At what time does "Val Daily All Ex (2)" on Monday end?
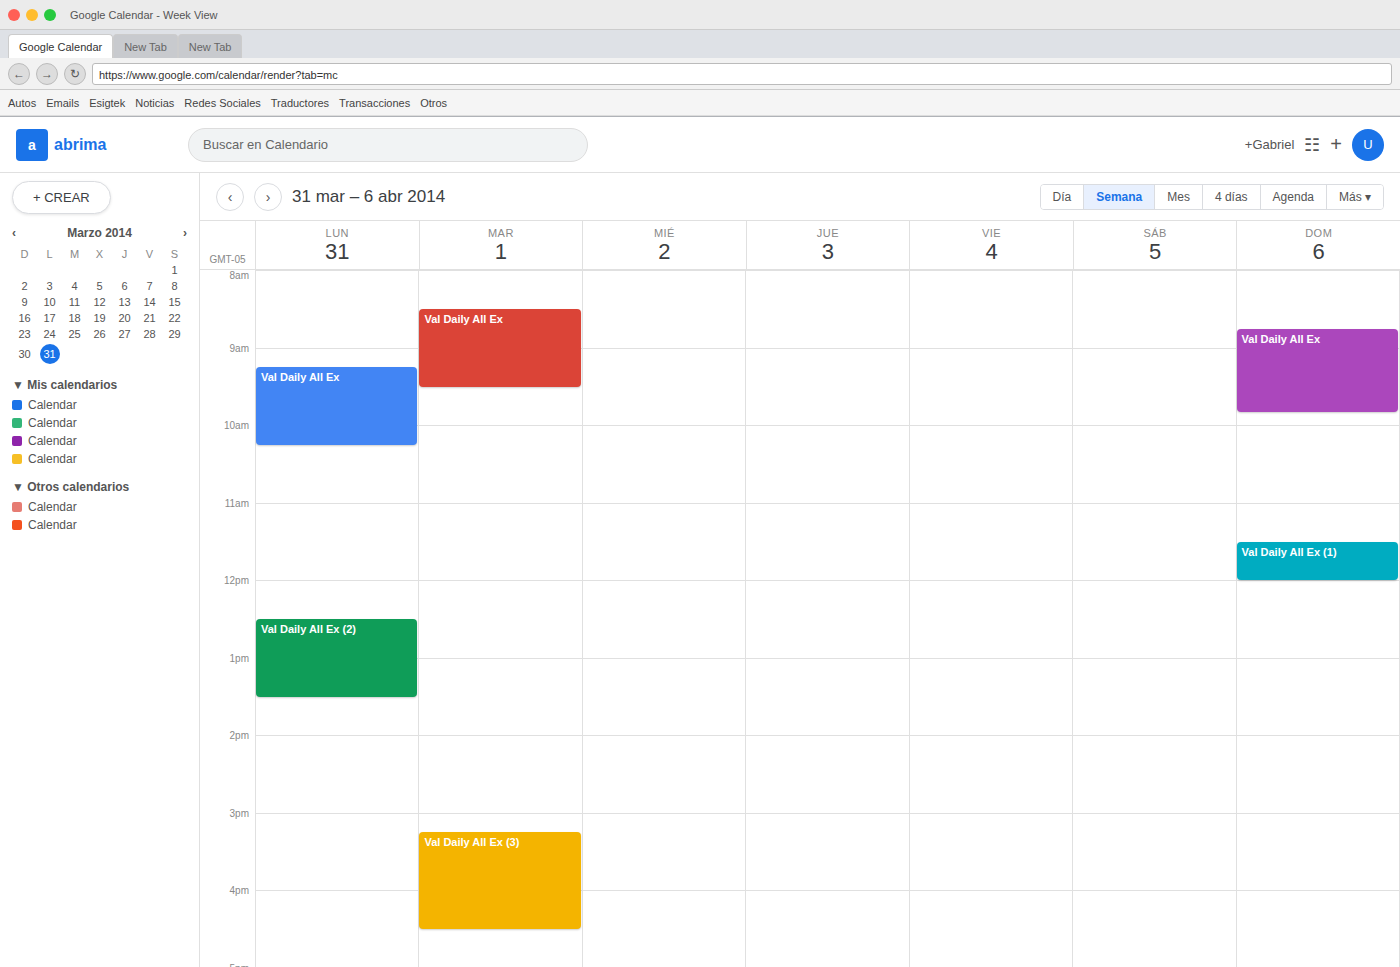
1:30 PM